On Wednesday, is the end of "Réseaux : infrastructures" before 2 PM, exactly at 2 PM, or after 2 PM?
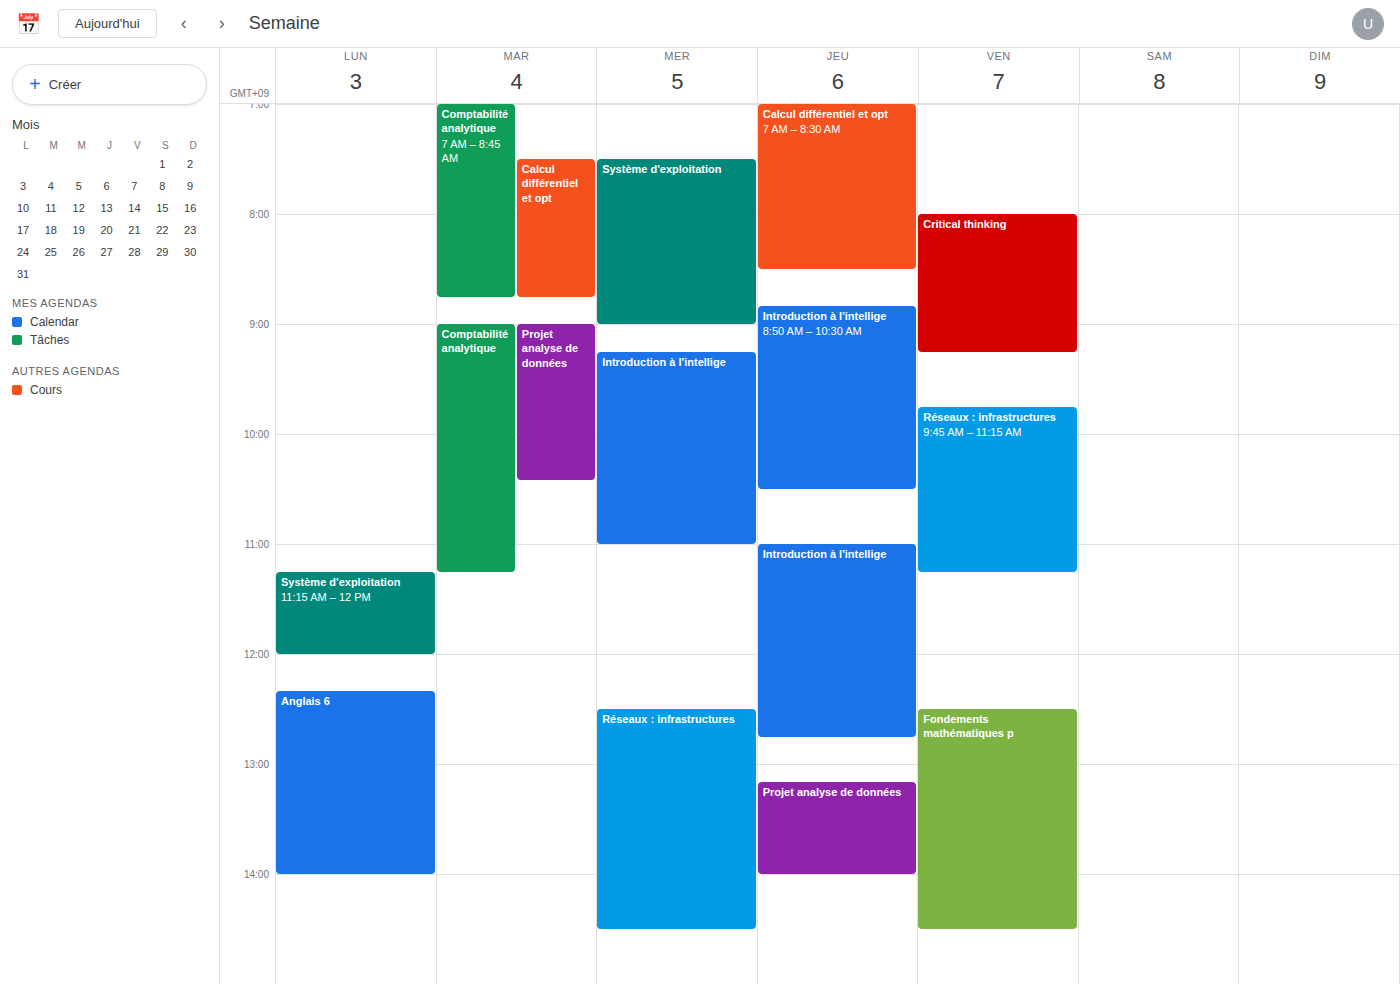
2:30 PM -- after 2 PM, 30 minutes below the 2 PM line.